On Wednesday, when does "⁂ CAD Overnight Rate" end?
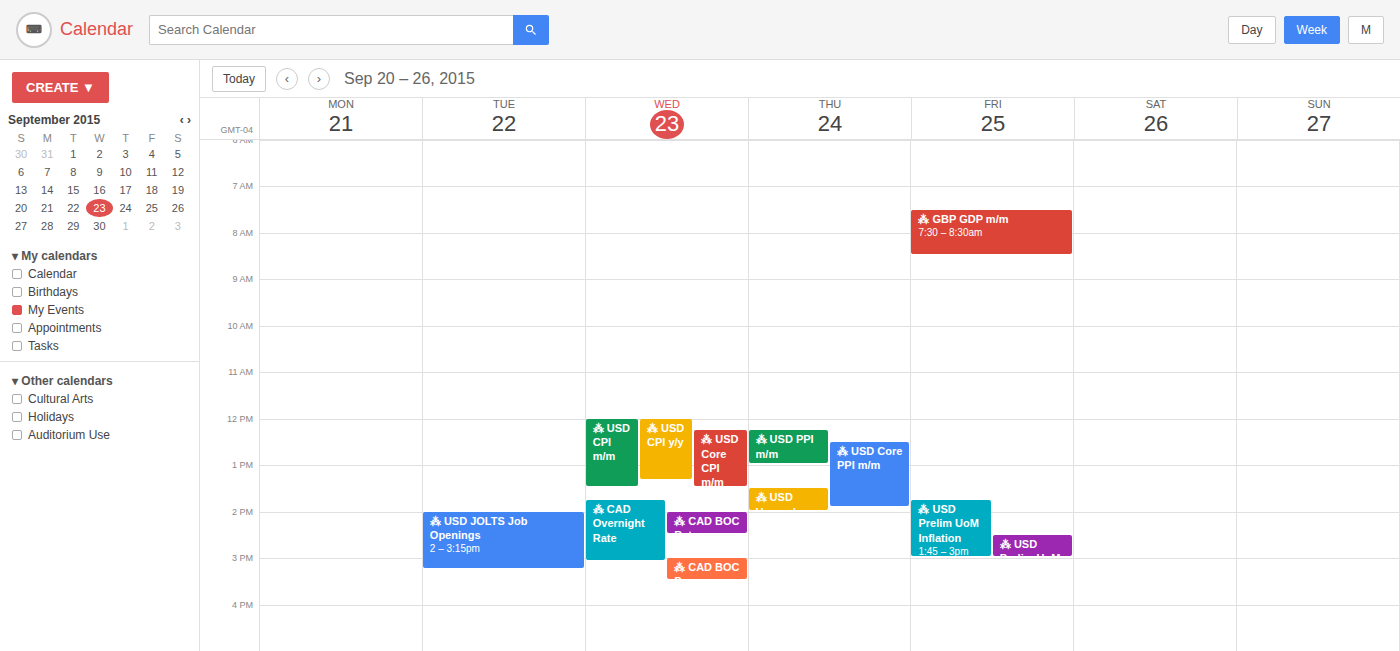
3:05 PM